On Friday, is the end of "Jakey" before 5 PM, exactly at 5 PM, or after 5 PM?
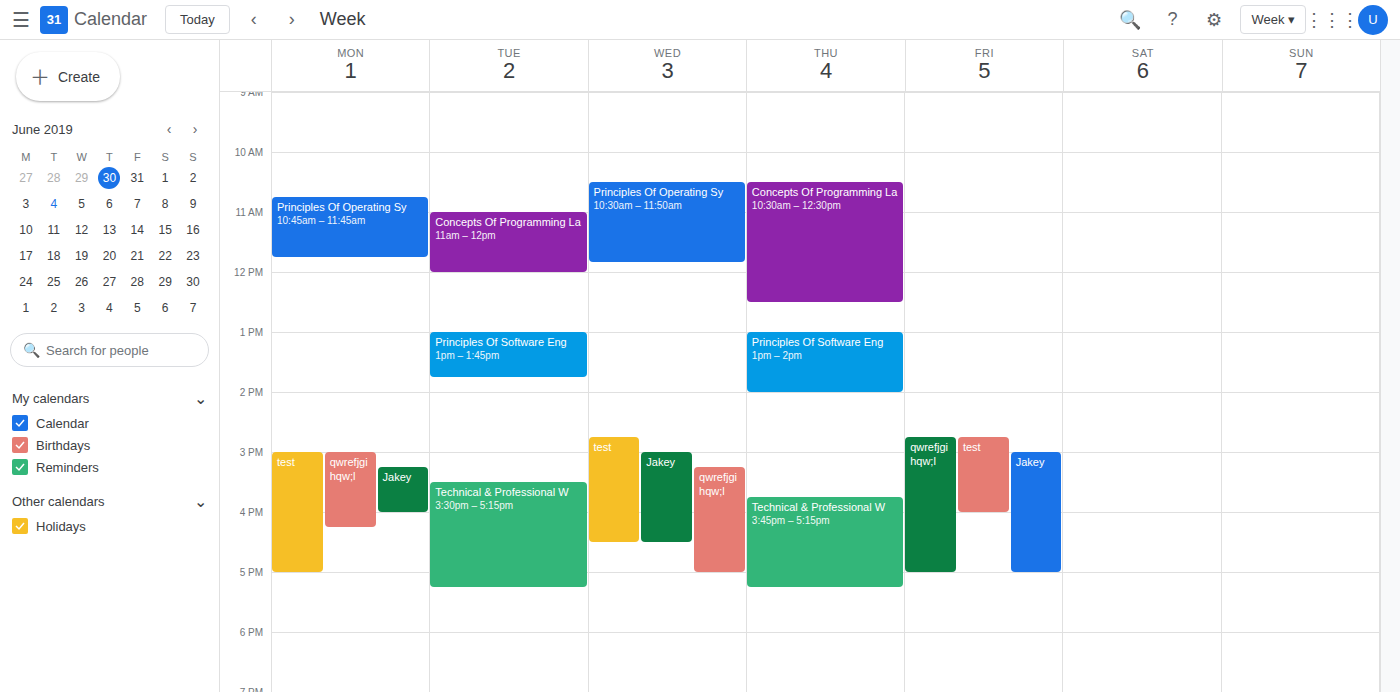
5:00 PM -- exactly at 5 PM, on the 5 PM line.